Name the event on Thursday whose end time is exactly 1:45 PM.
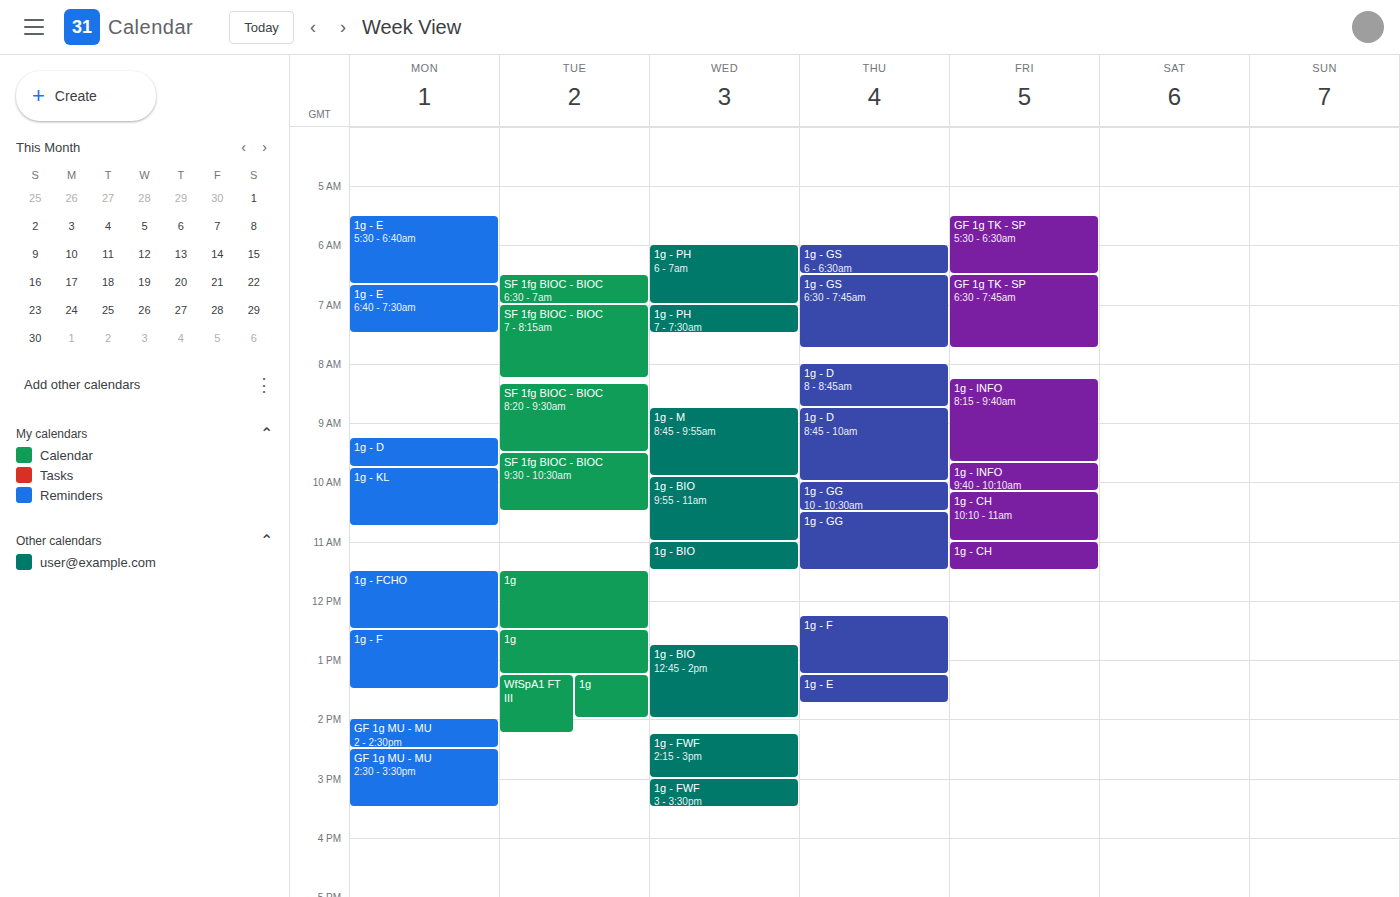
"1g - E"